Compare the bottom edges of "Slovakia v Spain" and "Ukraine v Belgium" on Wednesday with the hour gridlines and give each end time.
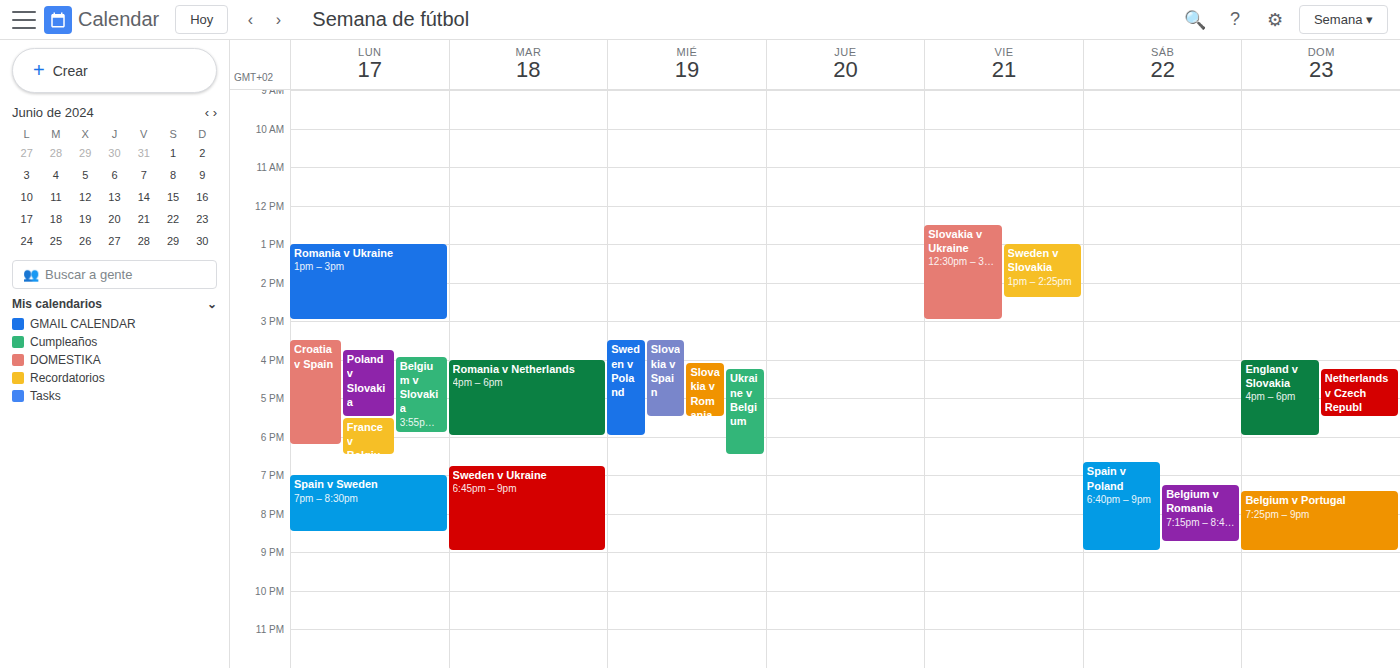
"Slovakia v Spain": 5:30 PM, halfway between the 5 PM and 6 PM lines. "Ukraine v Belgium": 6:30 PM, halfway between the 6 PM and 7 PM lines.